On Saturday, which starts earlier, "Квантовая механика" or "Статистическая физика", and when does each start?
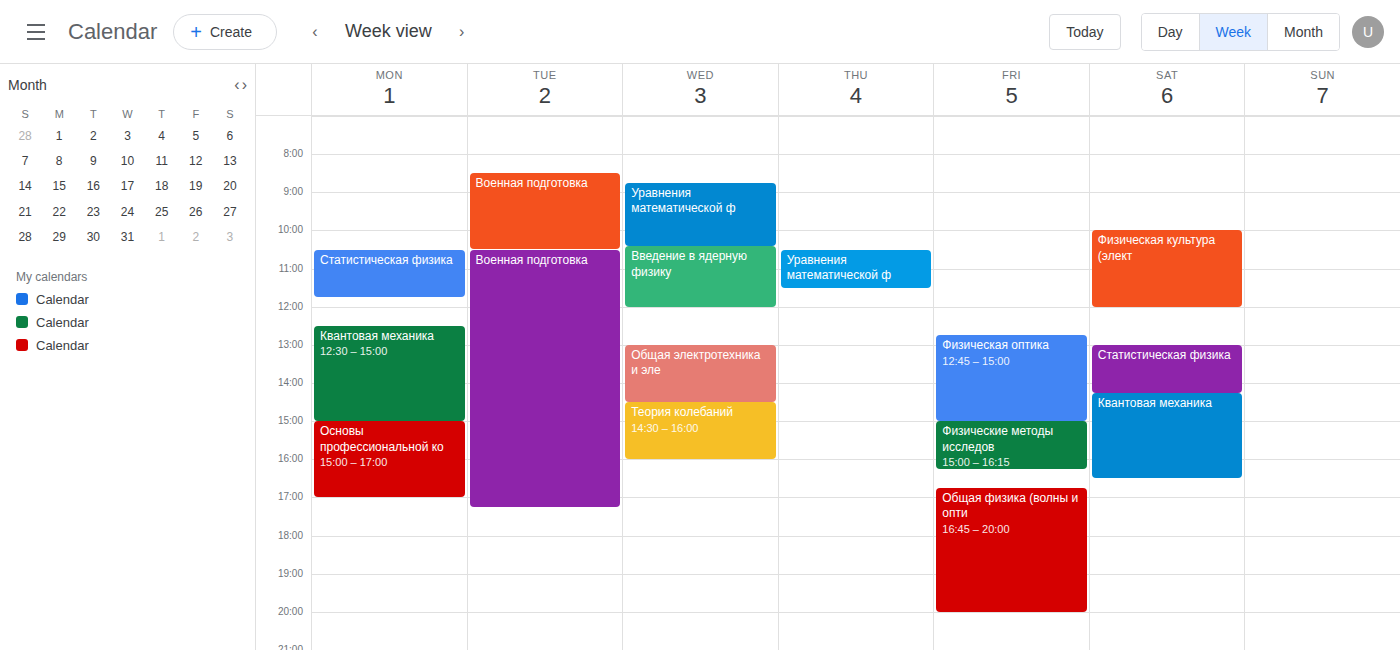
"Статистическая физика" 1:00 PM; "Квантовая механика" 2:15 PM.